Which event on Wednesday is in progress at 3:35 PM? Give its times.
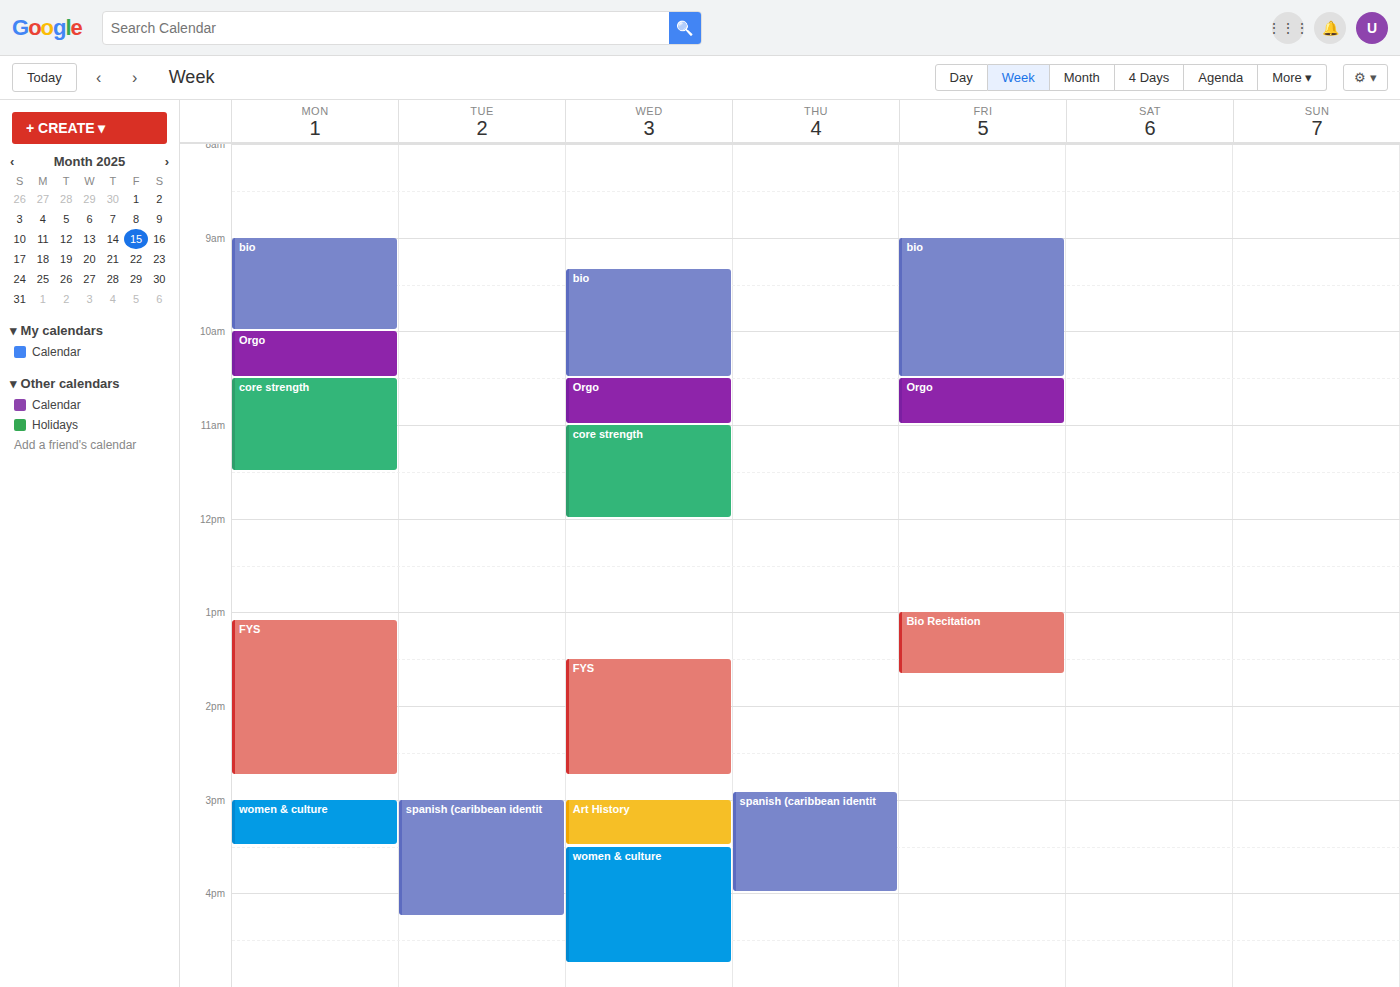
"women & culture", 3:30 PM to 4:45 PM